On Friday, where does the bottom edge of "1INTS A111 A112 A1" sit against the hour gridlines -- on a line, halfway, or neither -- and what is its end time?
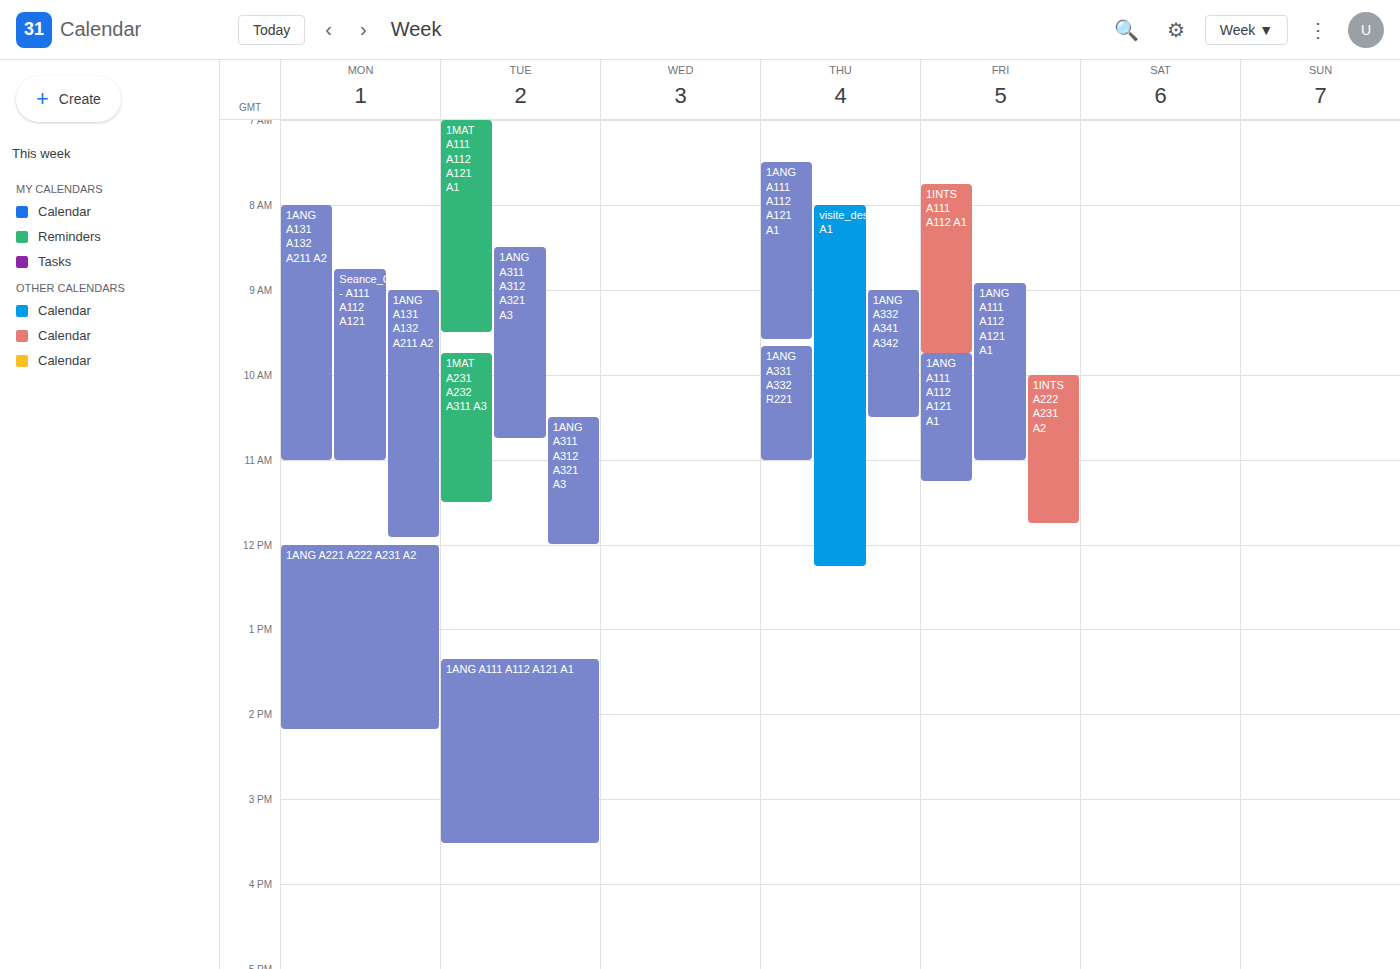
9:45 AM -- neither: three quarters of the way from the 9 AM line to the 10 AM line.